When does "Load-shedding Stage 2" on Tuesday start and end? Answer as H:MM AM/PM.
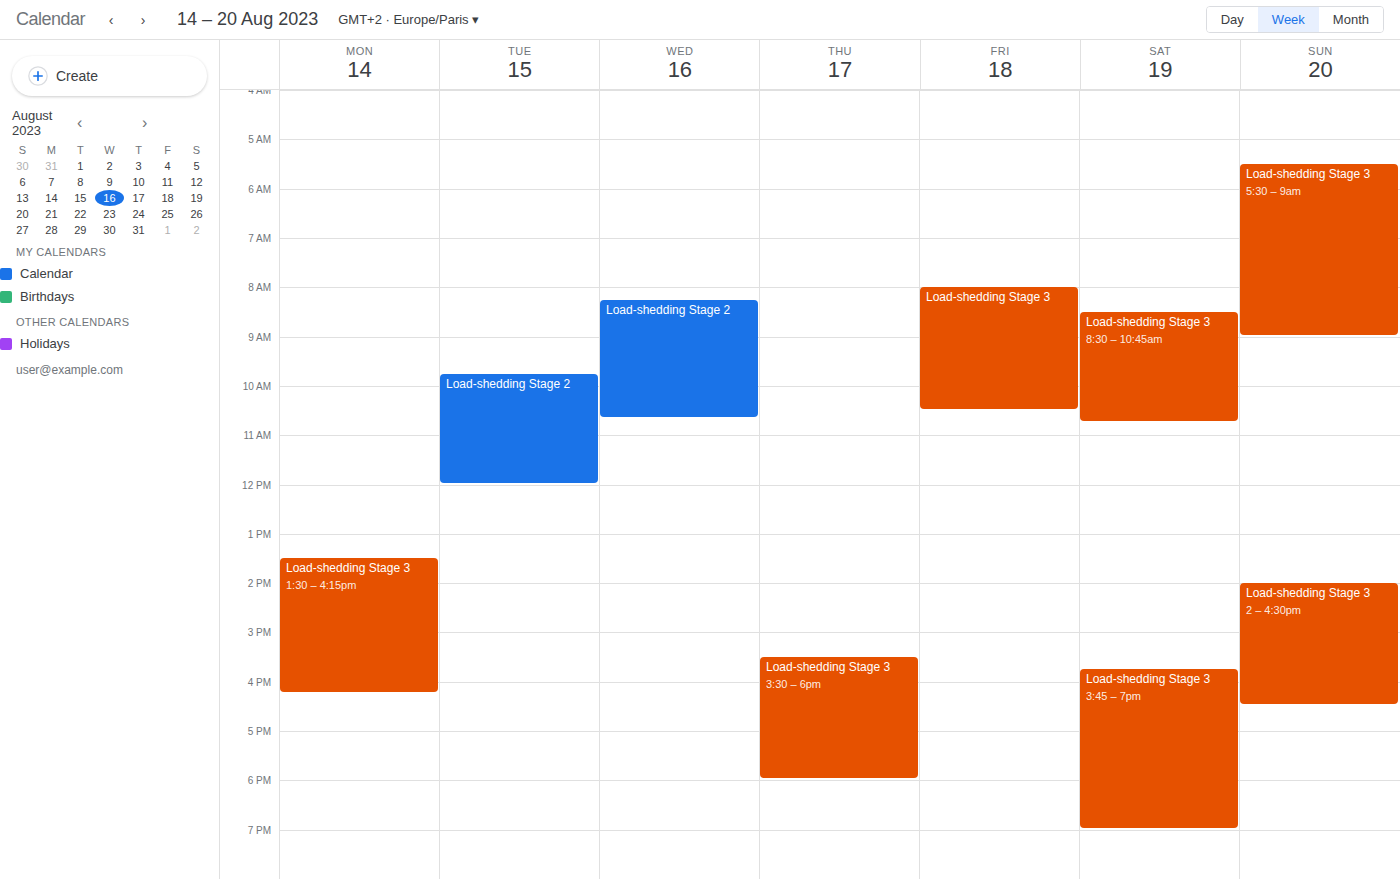
9:45 AM to 12:00 PM